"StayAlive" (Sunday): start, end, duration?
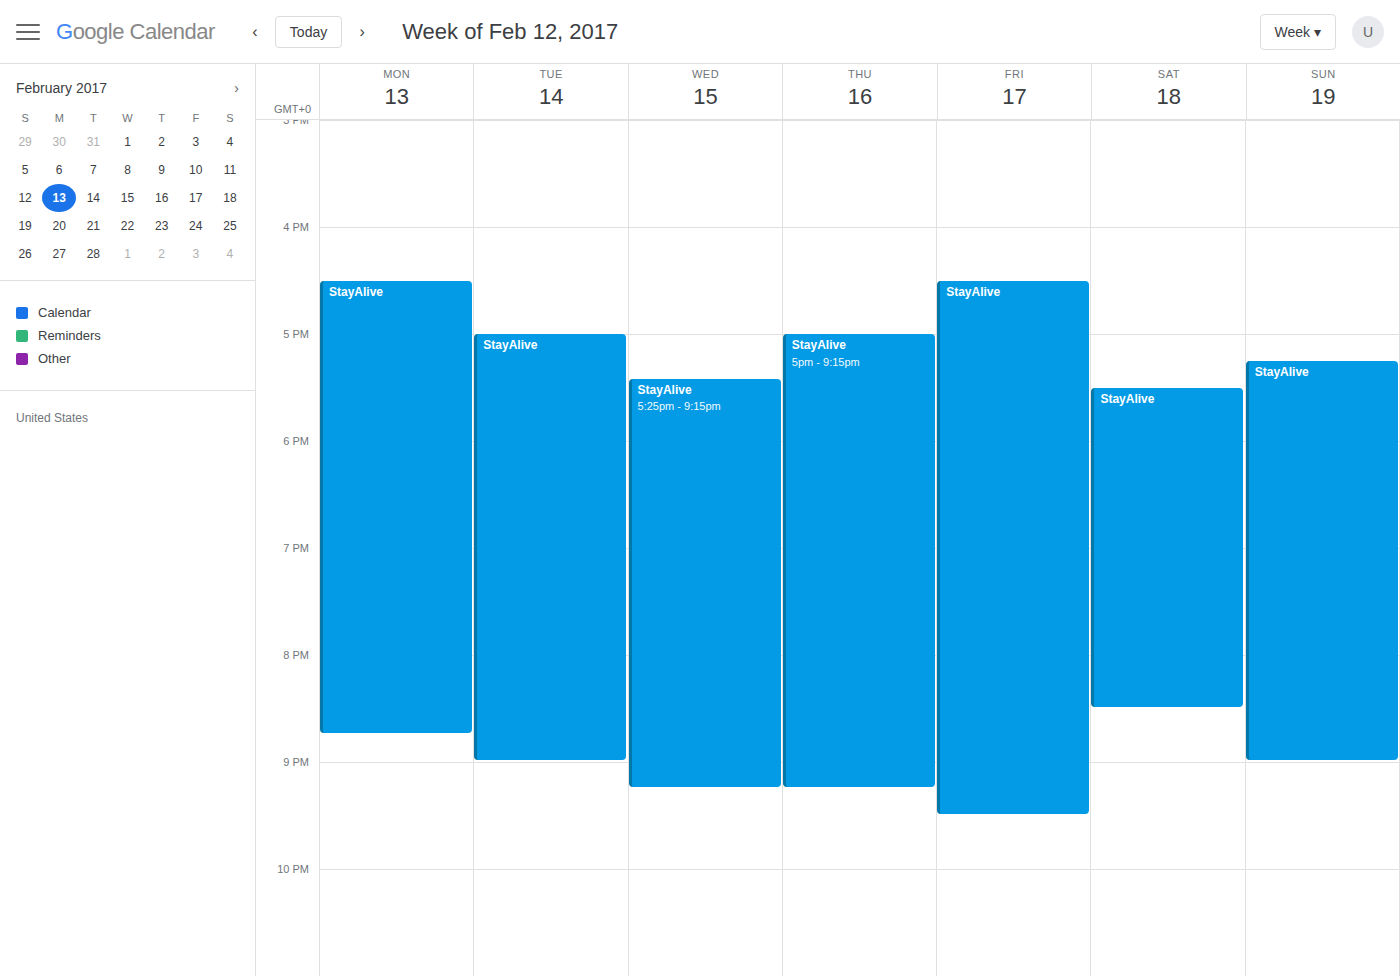
5:15 PM to 9:00 PM, 3 hours 45 minutes